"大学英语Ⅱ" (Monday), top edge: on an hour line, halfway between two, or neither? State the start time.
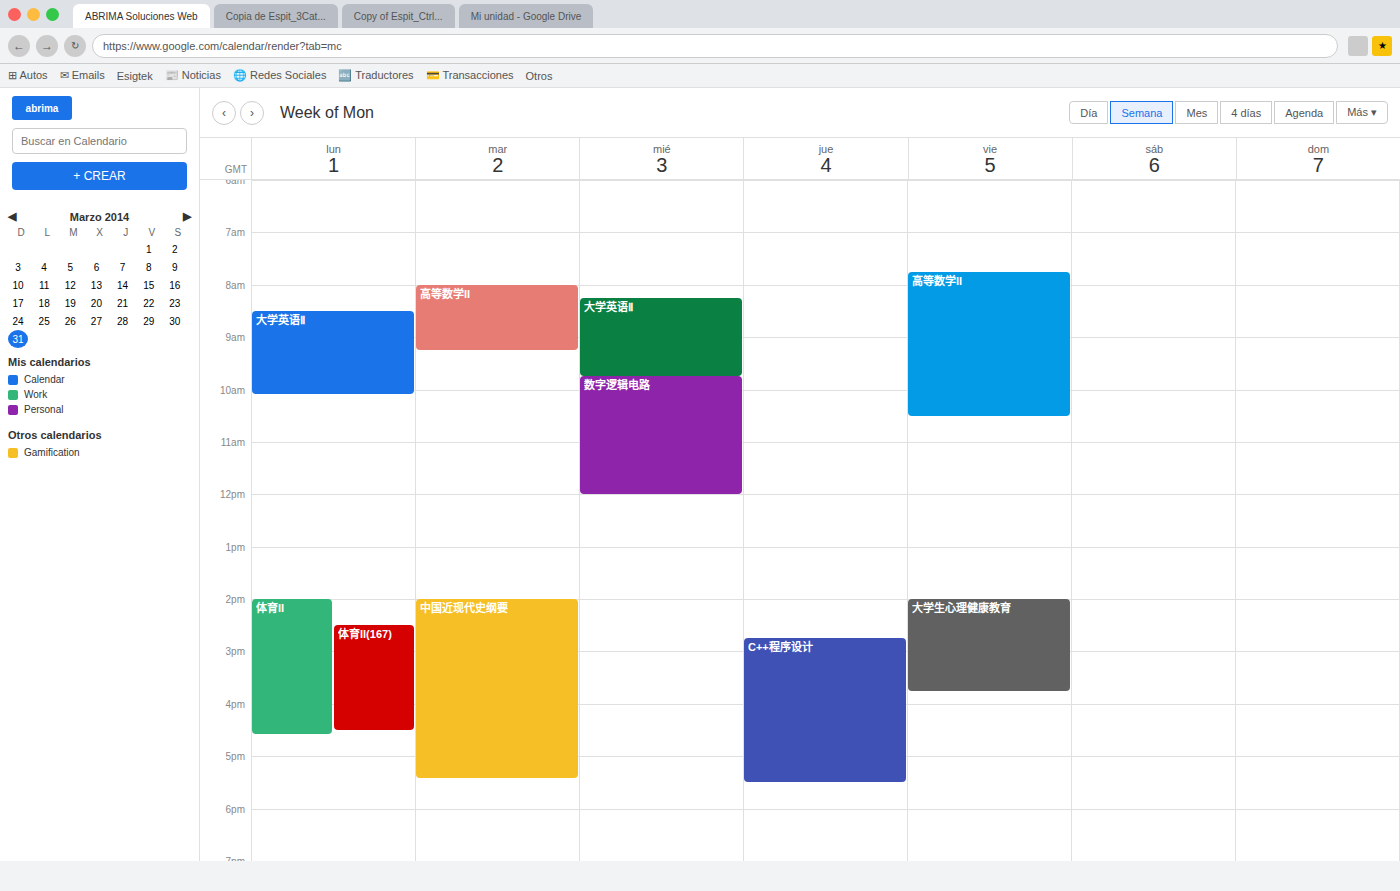
8:30 AM -- halfway between the 8 AM and 9 AM lines.